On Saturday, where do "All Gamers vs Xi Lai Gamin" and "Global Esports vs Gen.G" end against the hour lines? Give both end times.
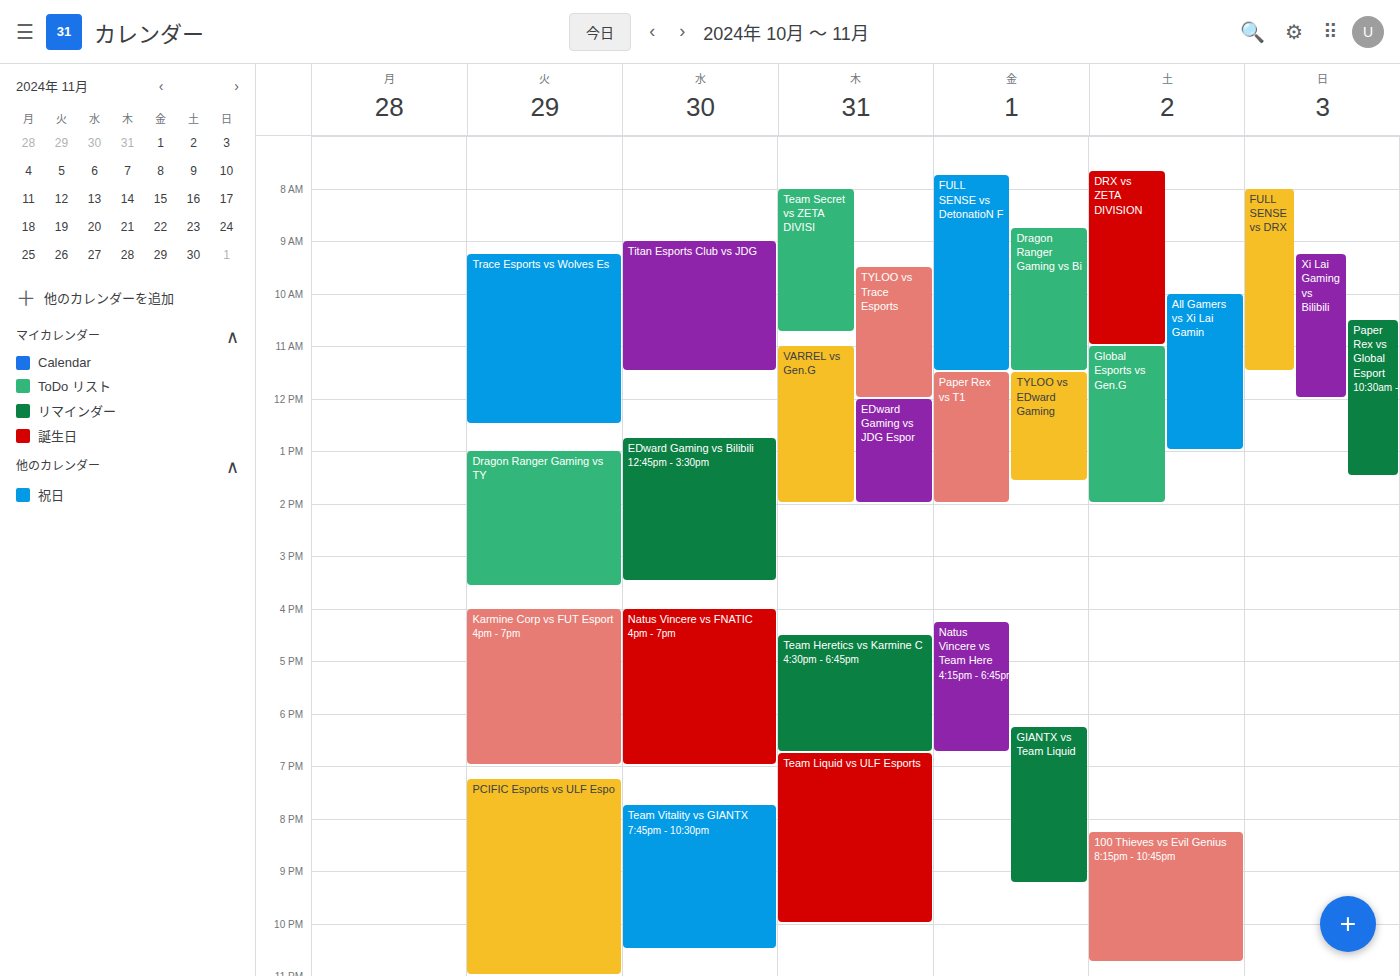
"All Gamers vs Xi Lai Gamin": 1:00 PM, exactly on the 1 PM line. "Global Esports vs Gen.G": 2:00 PM, exactly on the 2 PM line.